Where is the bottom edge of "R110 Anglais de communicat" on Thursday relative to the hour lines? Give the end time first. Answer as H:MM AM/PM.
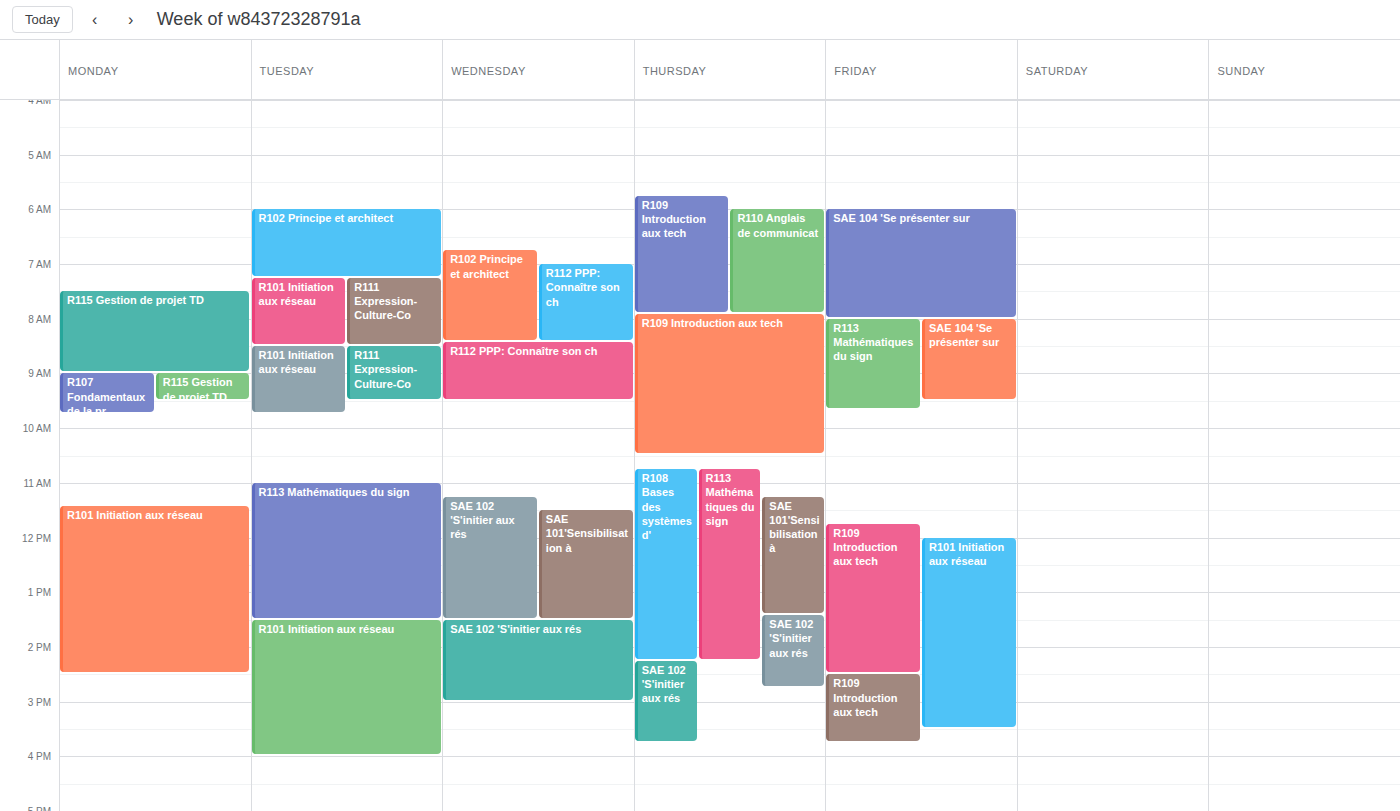
7:55 AM -- neither: 55 minutes below the 7 AM line and 5 minutes above the 8 AM line.